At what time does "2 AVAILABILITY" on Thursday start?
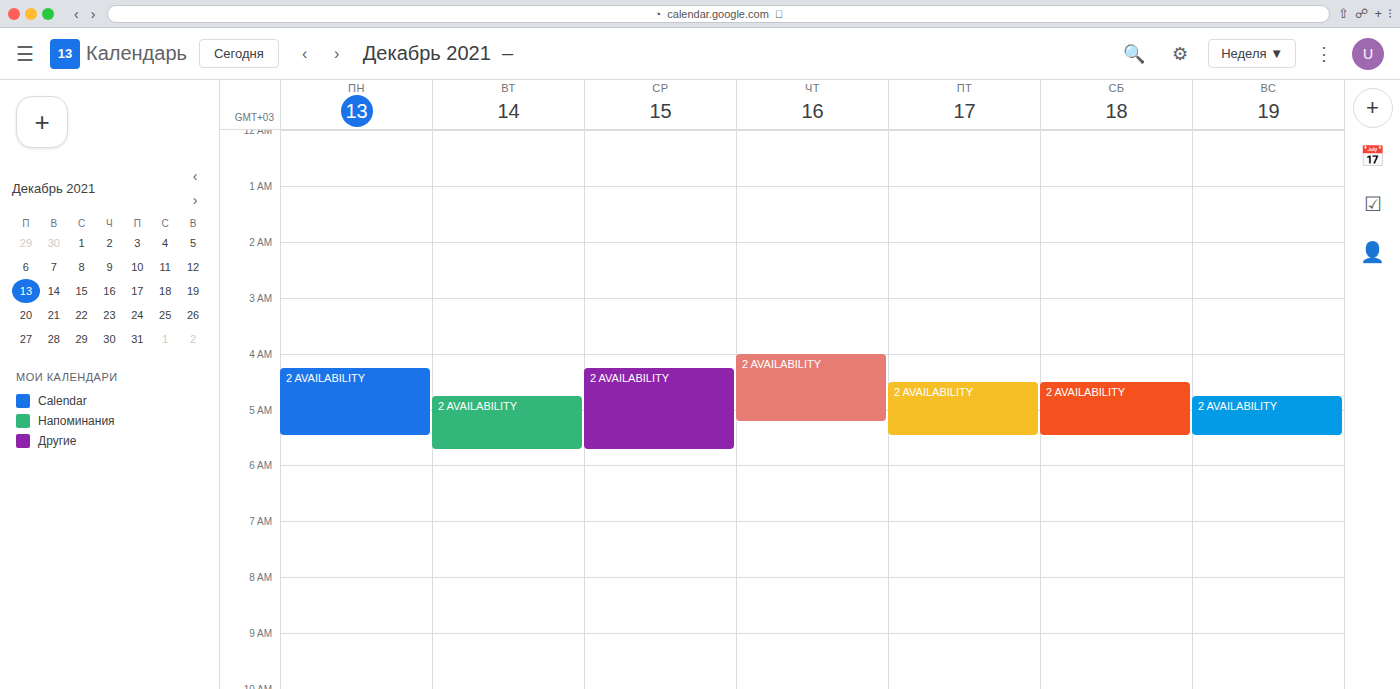
04:00